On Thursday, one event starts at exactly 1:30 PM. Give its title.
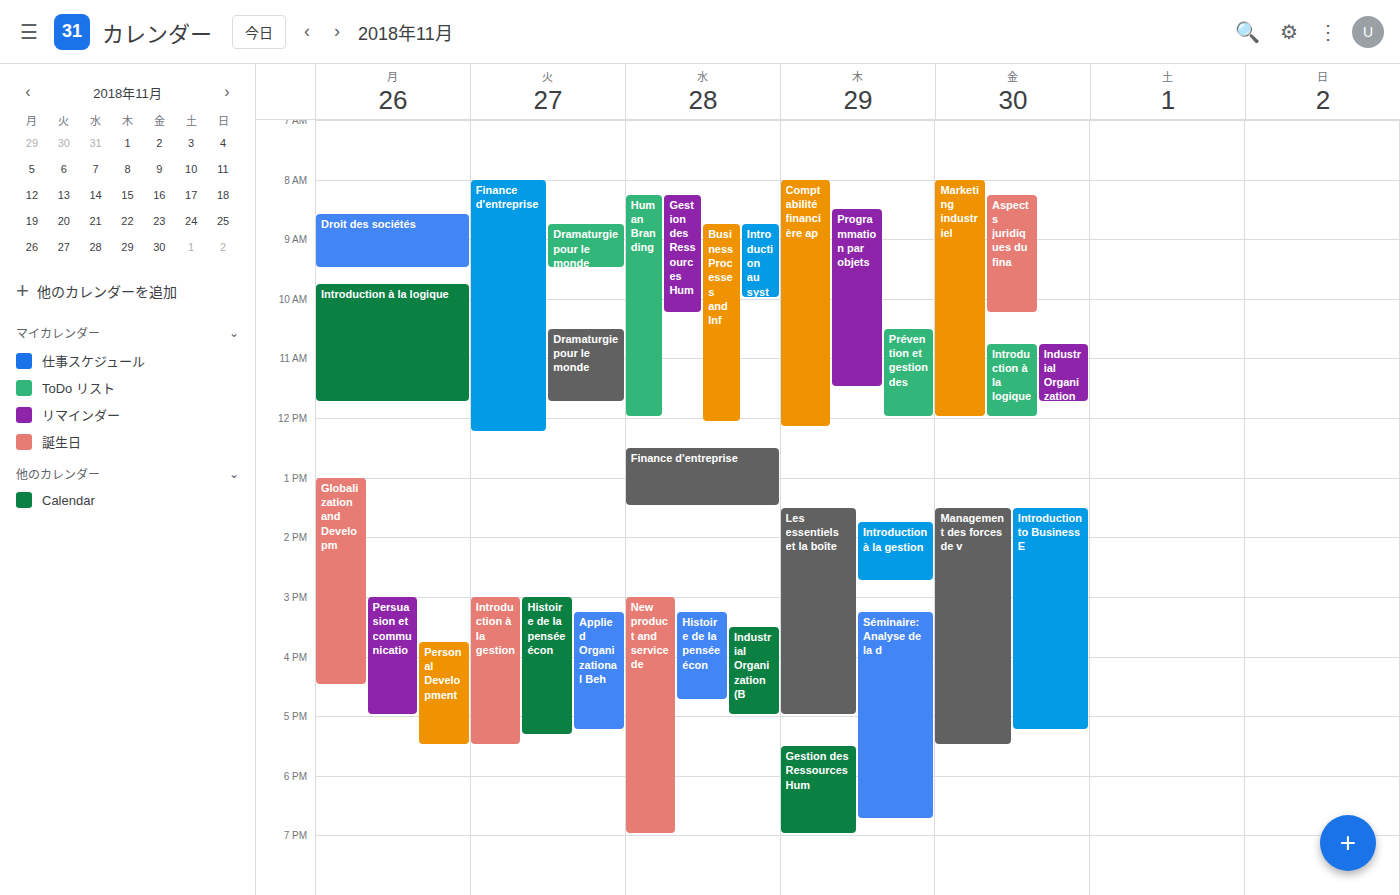
"Les essentiels et la boîte"